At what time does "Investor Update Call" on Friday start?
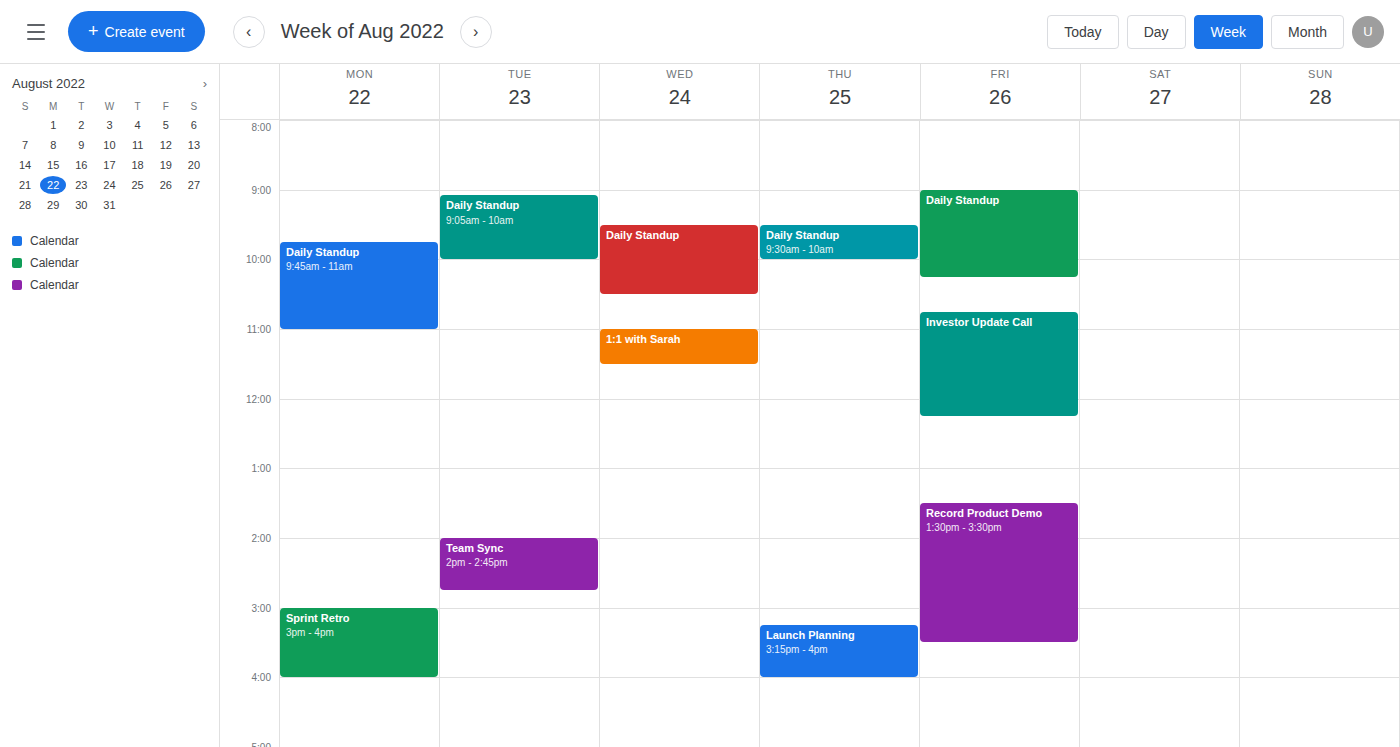
10:45 AM